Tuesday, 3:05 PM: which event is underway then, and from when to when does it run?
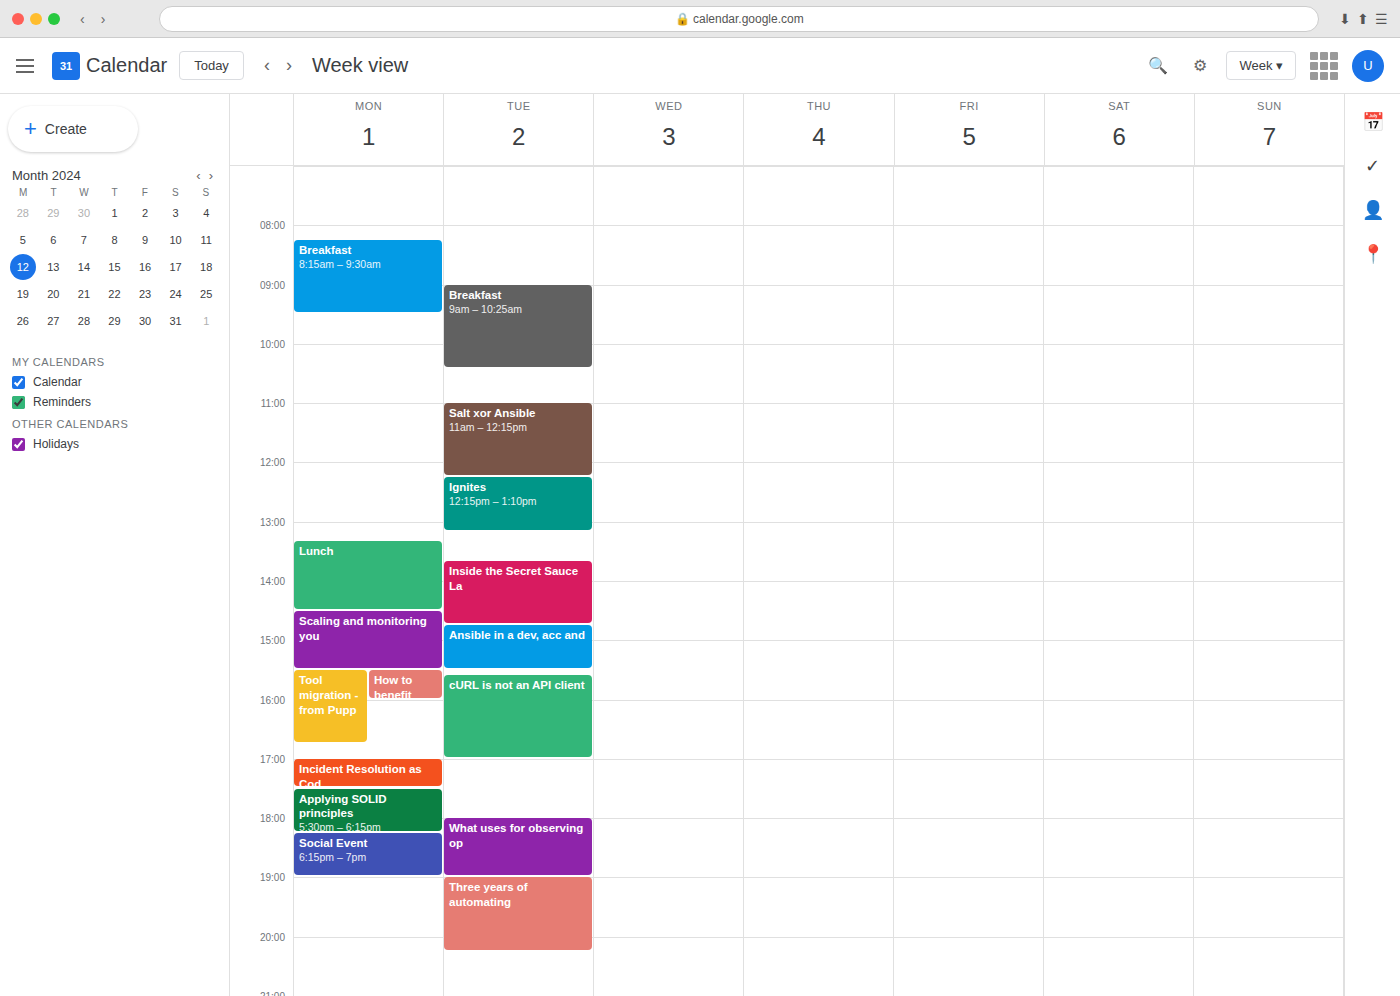
"Ansible in a dev, acc and", 2:45 PM to 3:30 PM